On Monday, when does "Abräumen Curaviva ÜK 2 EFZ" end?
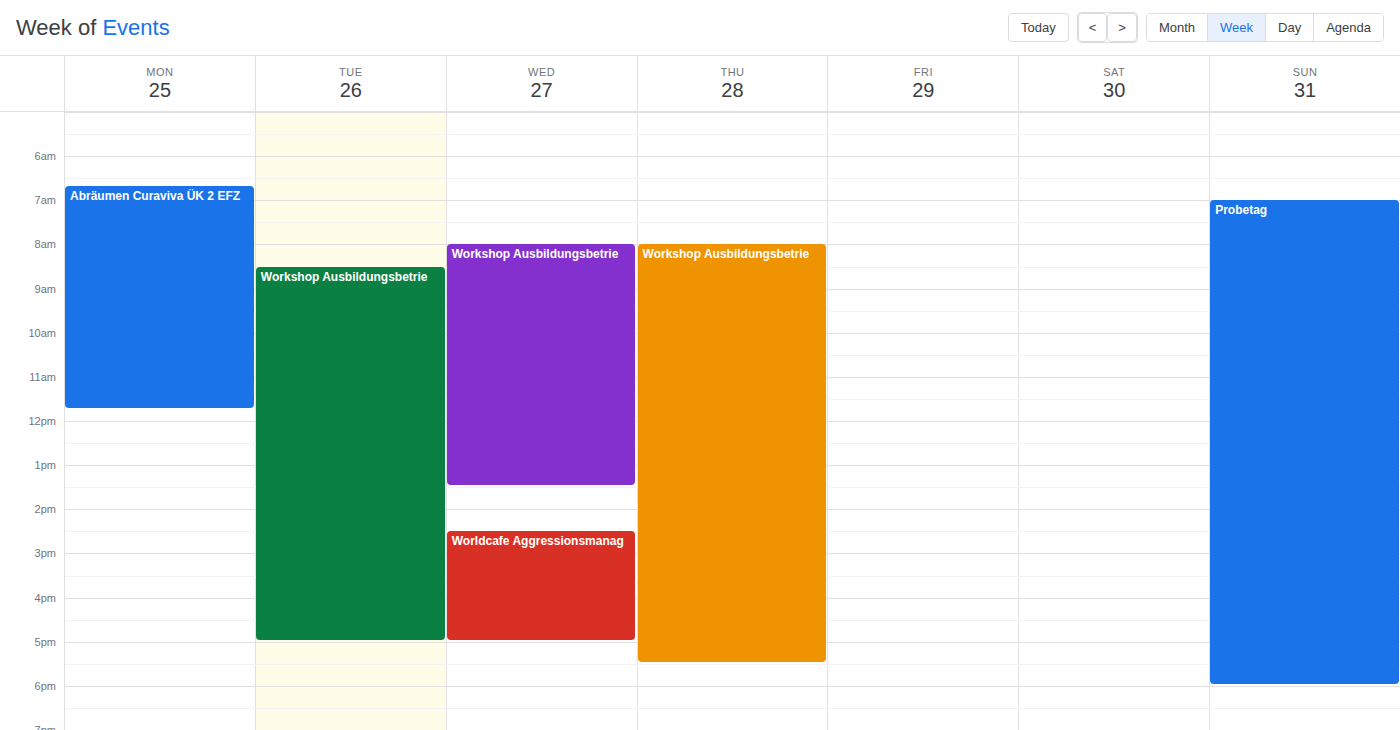
11:45 AM